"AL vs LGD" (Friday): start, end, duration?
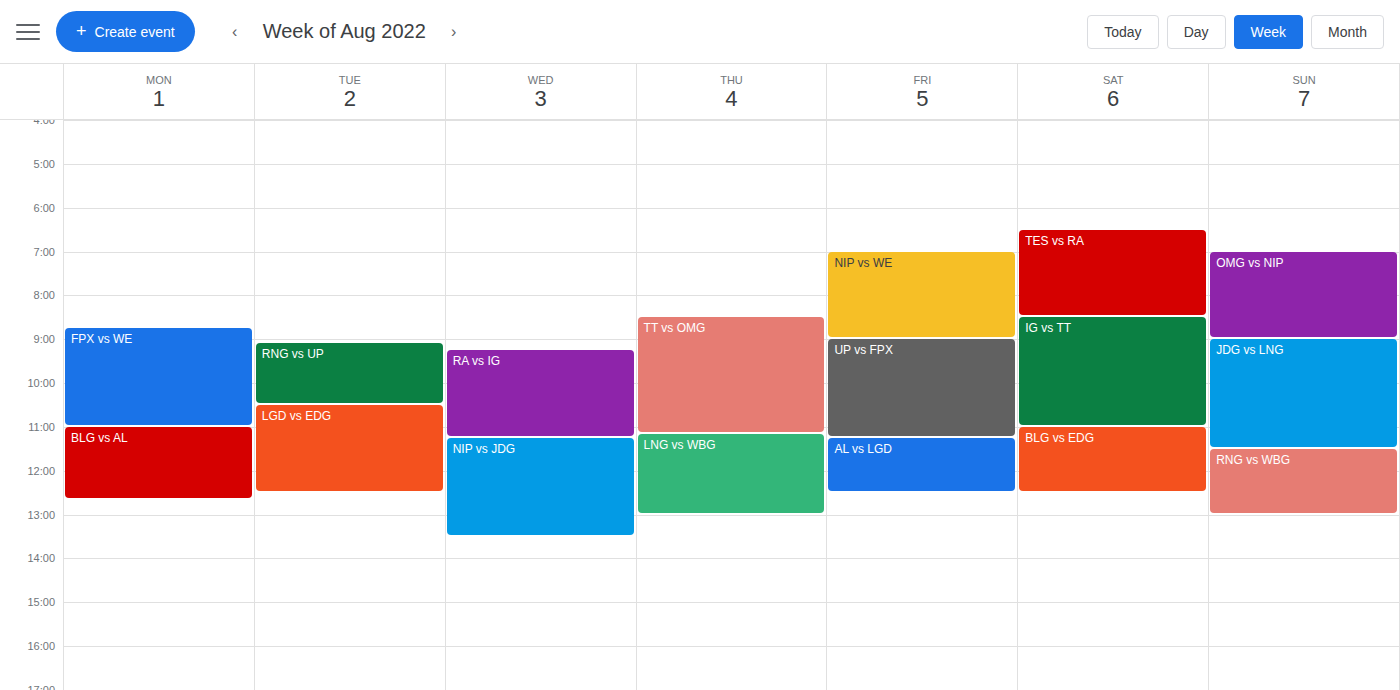
11:15 AM to 12:30 PM, 1 hour 15 minutes